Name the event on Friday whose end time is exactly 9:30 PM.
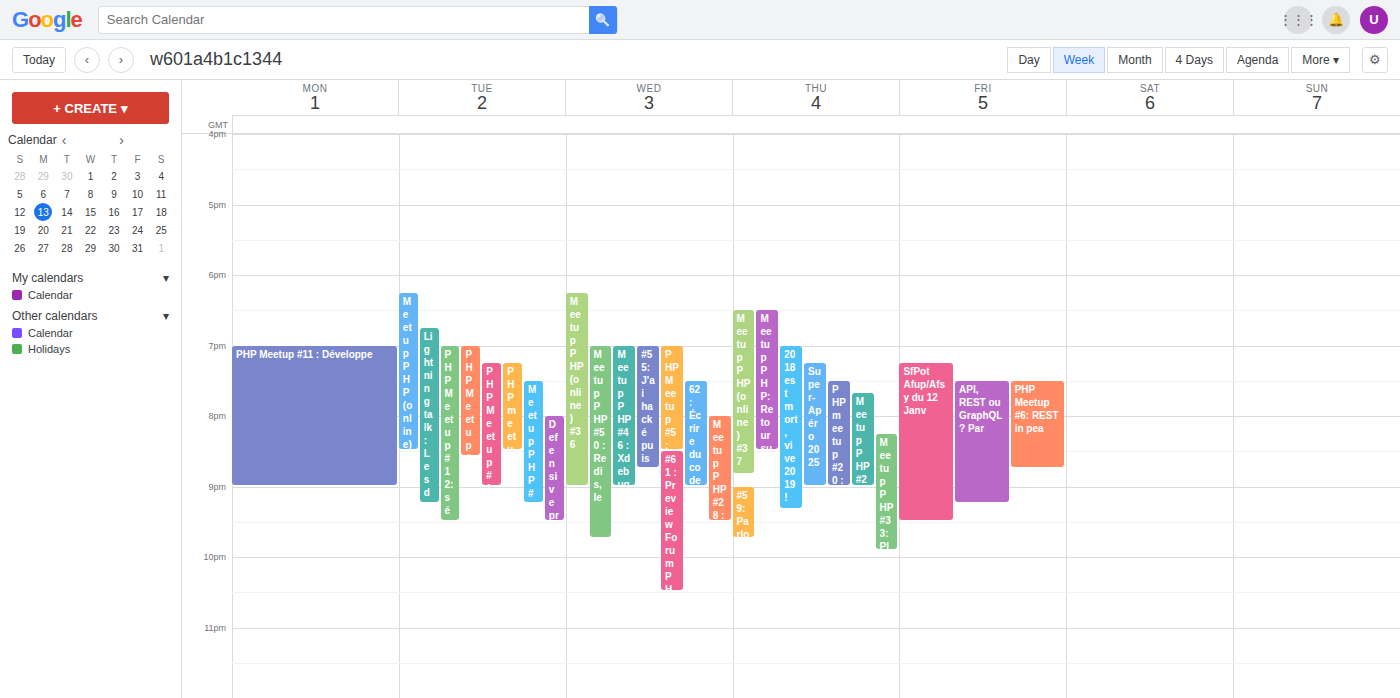
"SfPot Afup/Afsy du 12 Janv"